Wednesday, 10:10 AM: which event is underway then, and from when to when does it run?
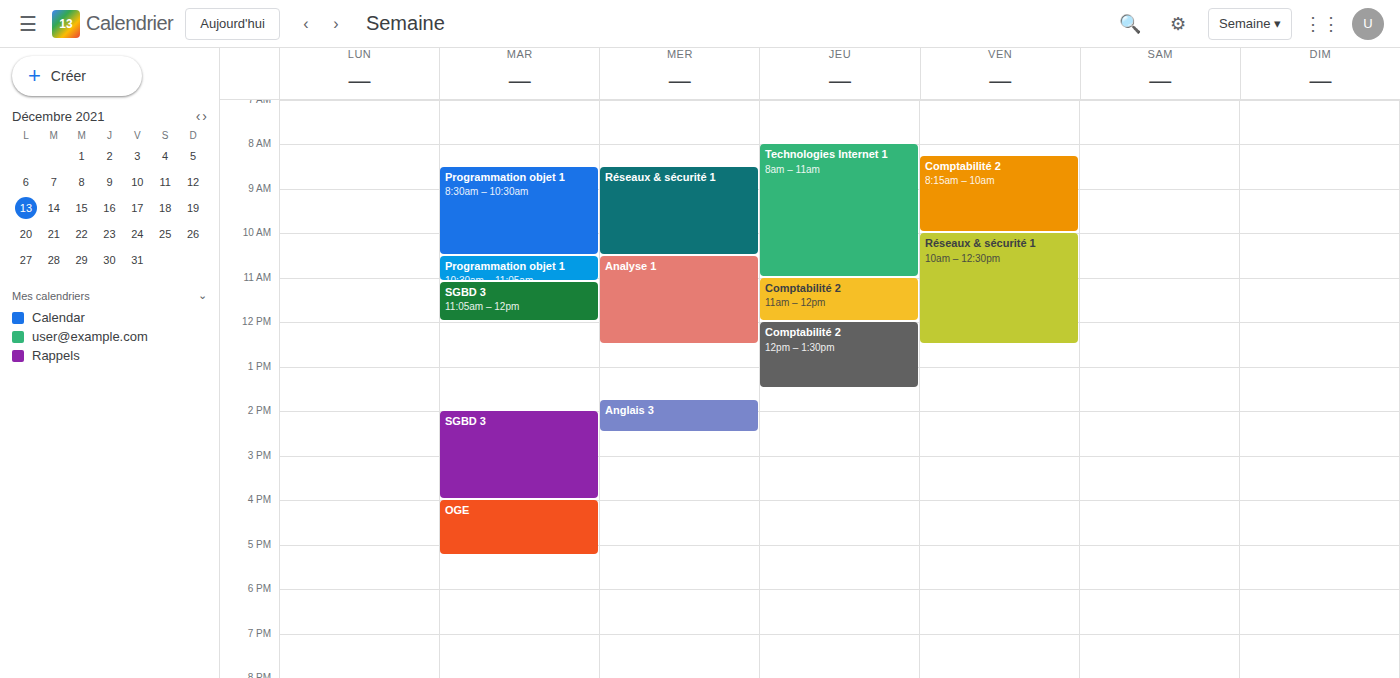
"Réseaux & sécurité 1", 8:30 AM to 10:30 AM